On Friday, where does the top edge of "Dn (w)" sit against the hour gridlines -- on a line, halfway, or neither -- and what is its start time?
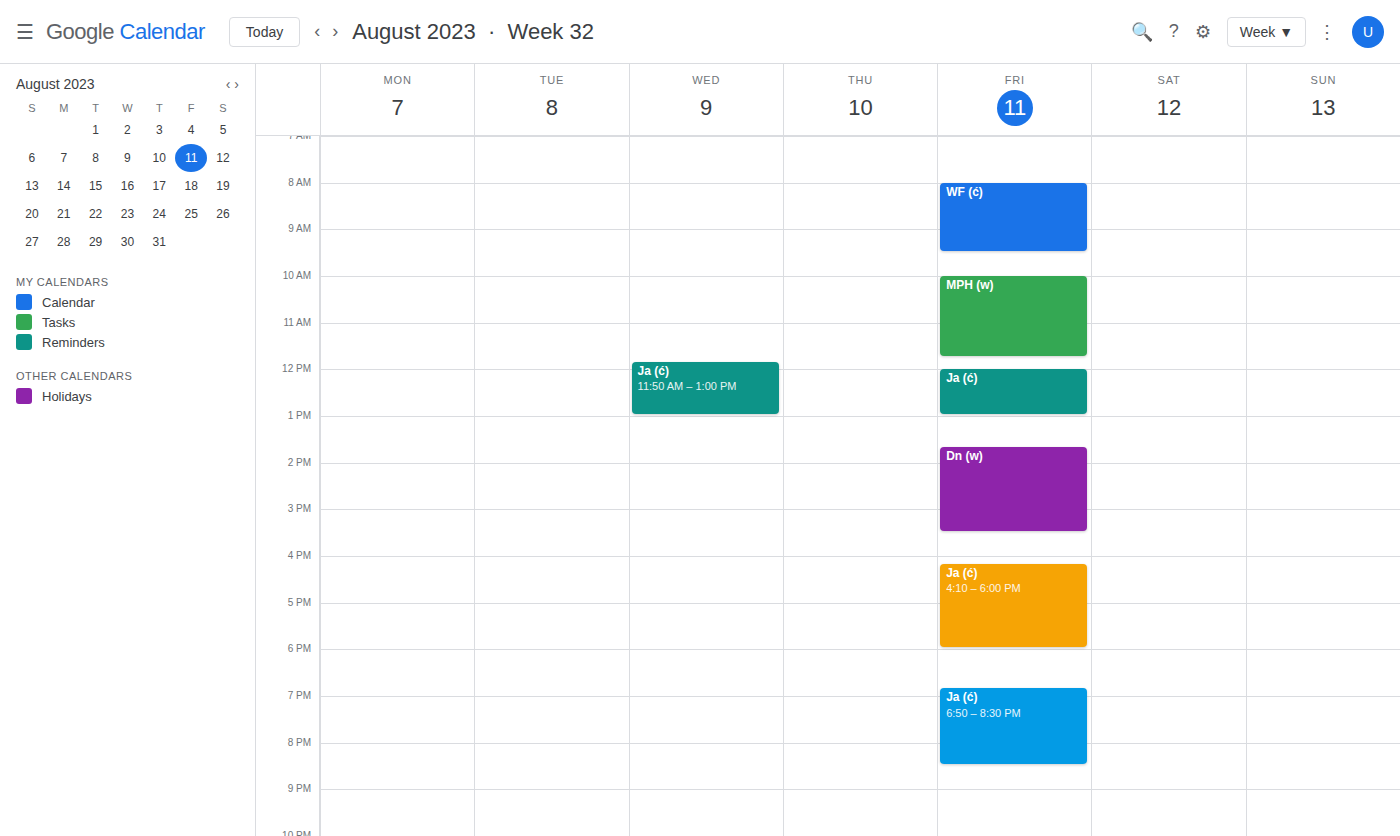
1:40 PM -- neither: 40 minutes below the 1 PM line and 20 minutes above the 2 PM line.